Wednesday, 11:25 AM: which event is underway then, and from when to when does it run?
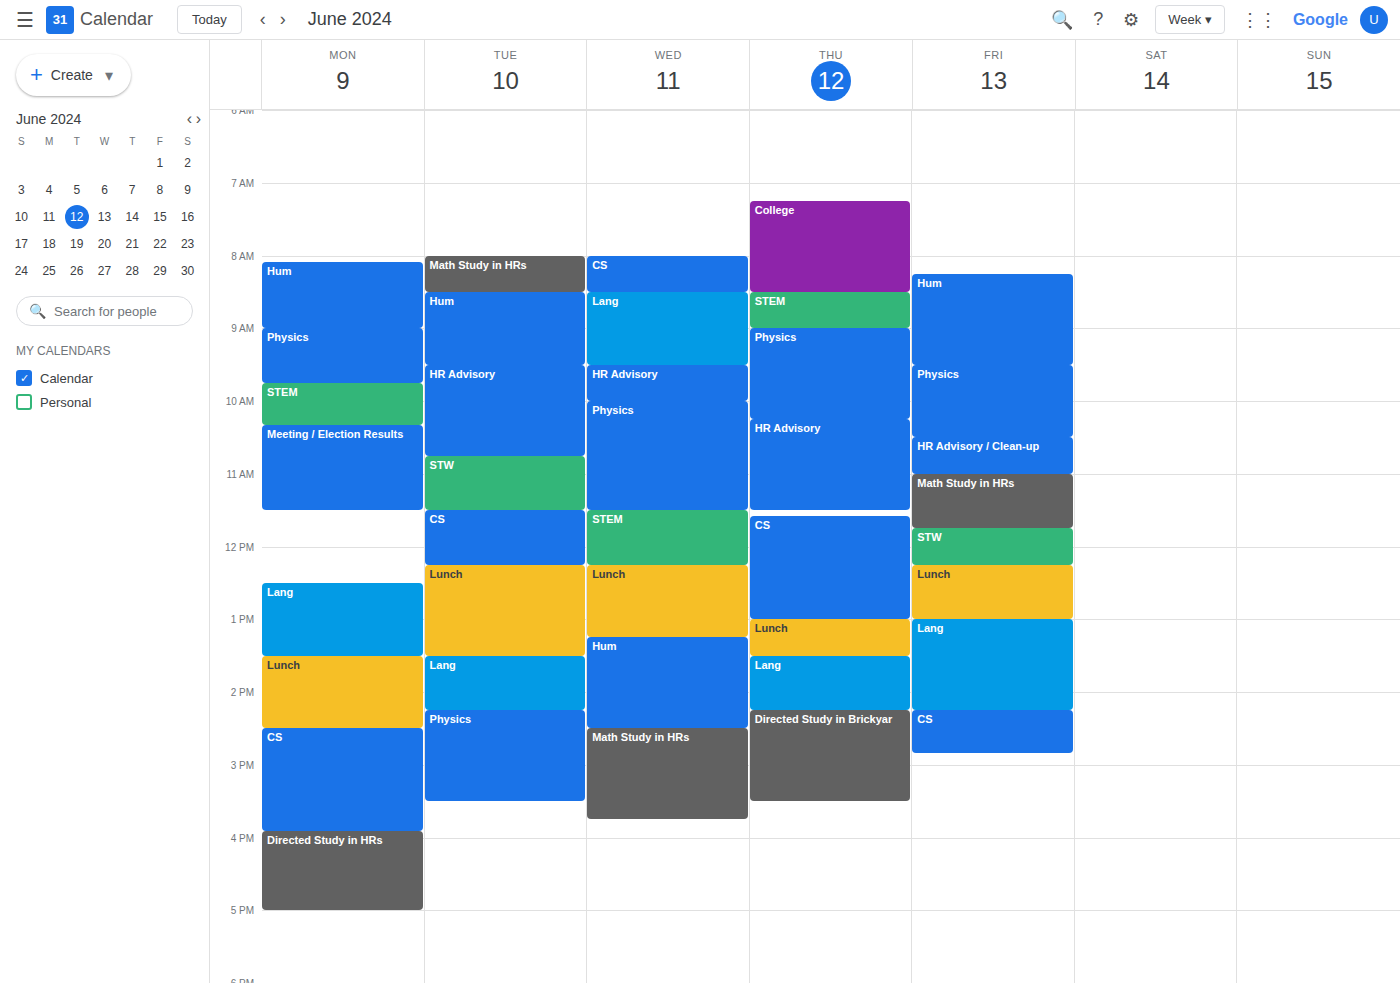
"Physics", 10:00 AM to 11:30 AM